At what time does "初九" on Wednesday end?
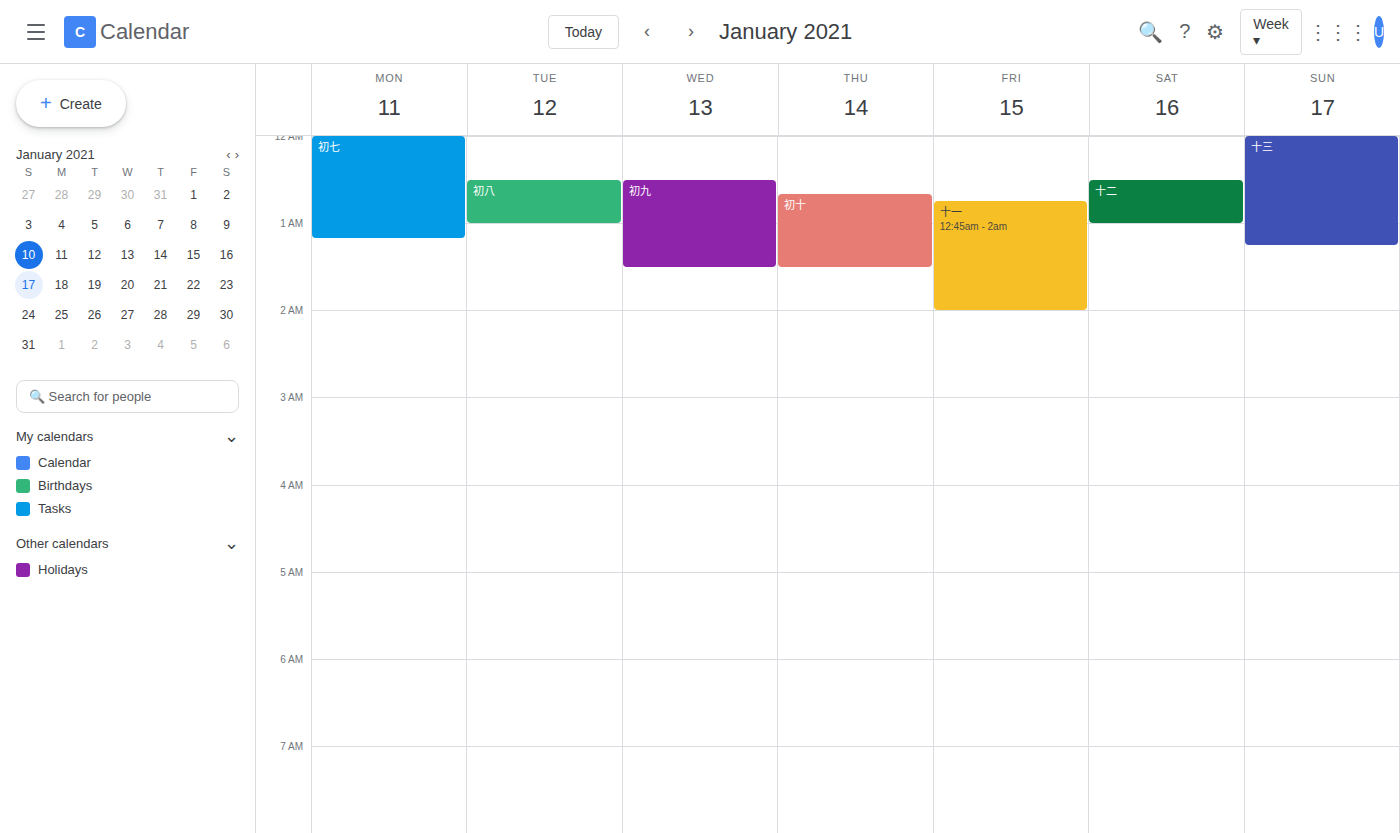
1:30 AM